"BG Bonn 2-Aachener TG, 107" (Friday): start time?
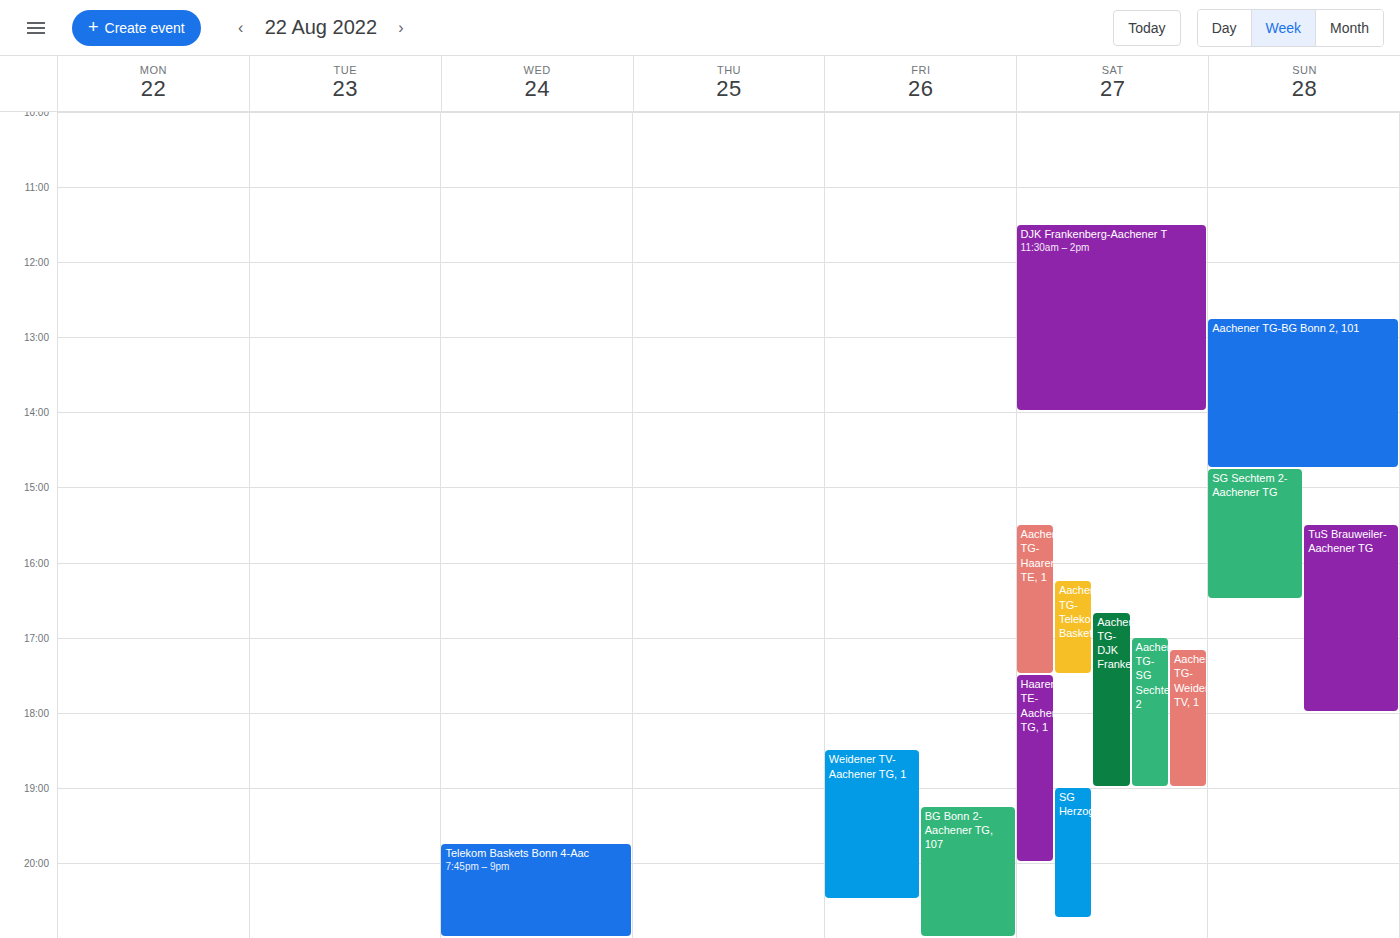
19:15